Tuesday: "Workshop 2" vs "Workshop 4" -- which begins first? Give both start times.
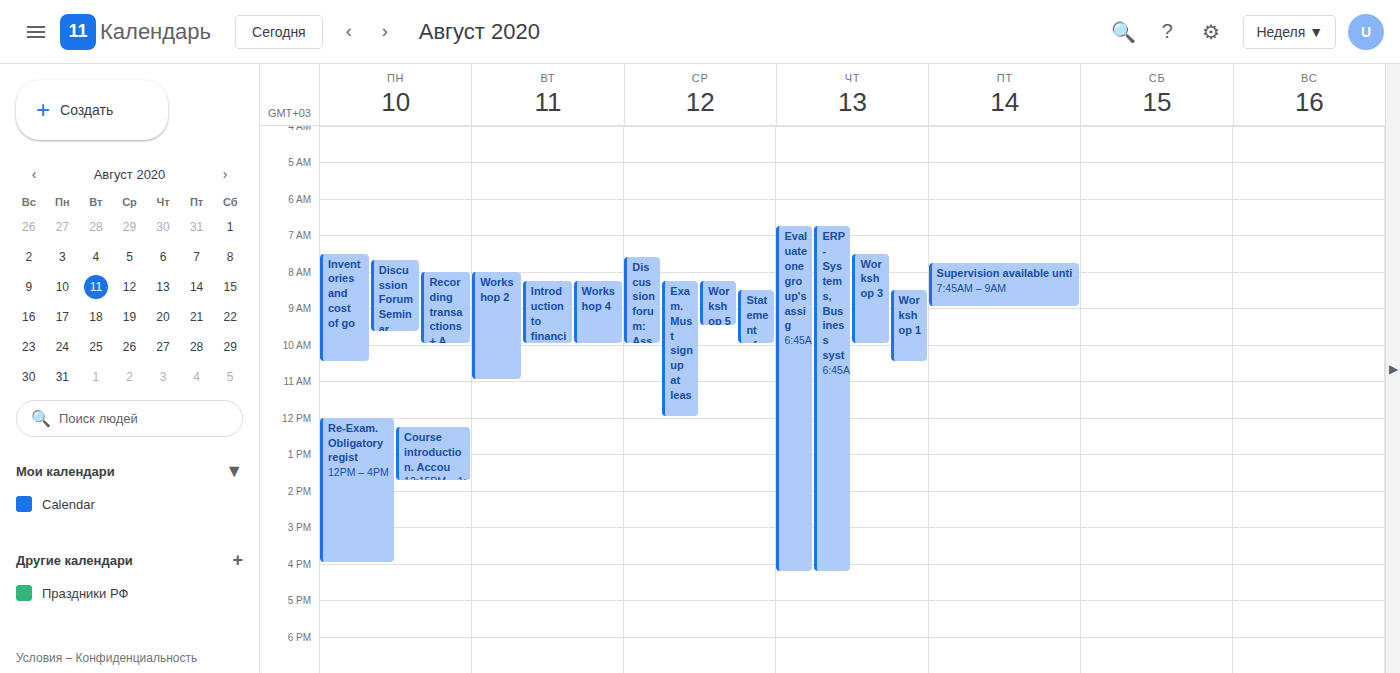
"Workshop 2" 8:00 AM; "Workshop 4" 8:15 AM.